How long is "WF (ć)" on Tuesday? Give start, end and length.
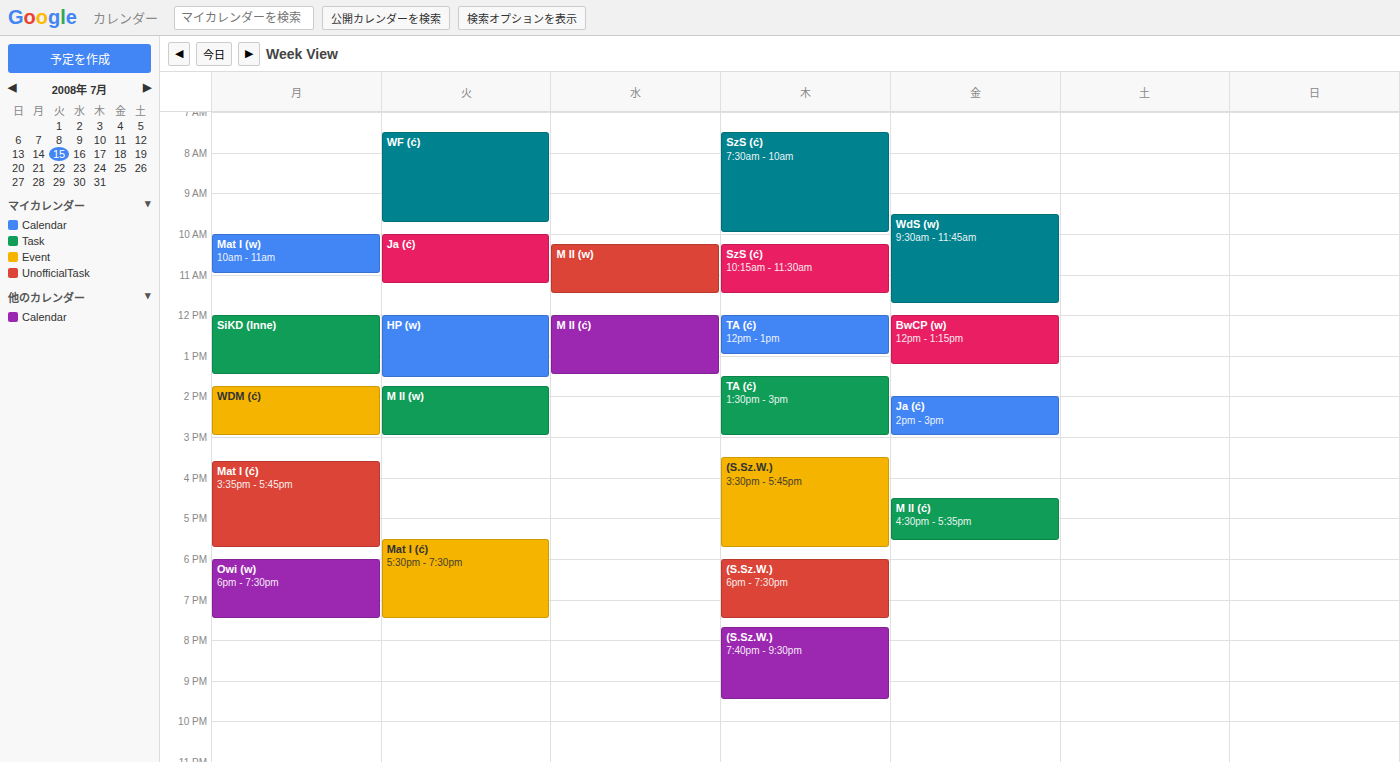
7:30 AM to 9:45 AM, 2 hours 15 minutes